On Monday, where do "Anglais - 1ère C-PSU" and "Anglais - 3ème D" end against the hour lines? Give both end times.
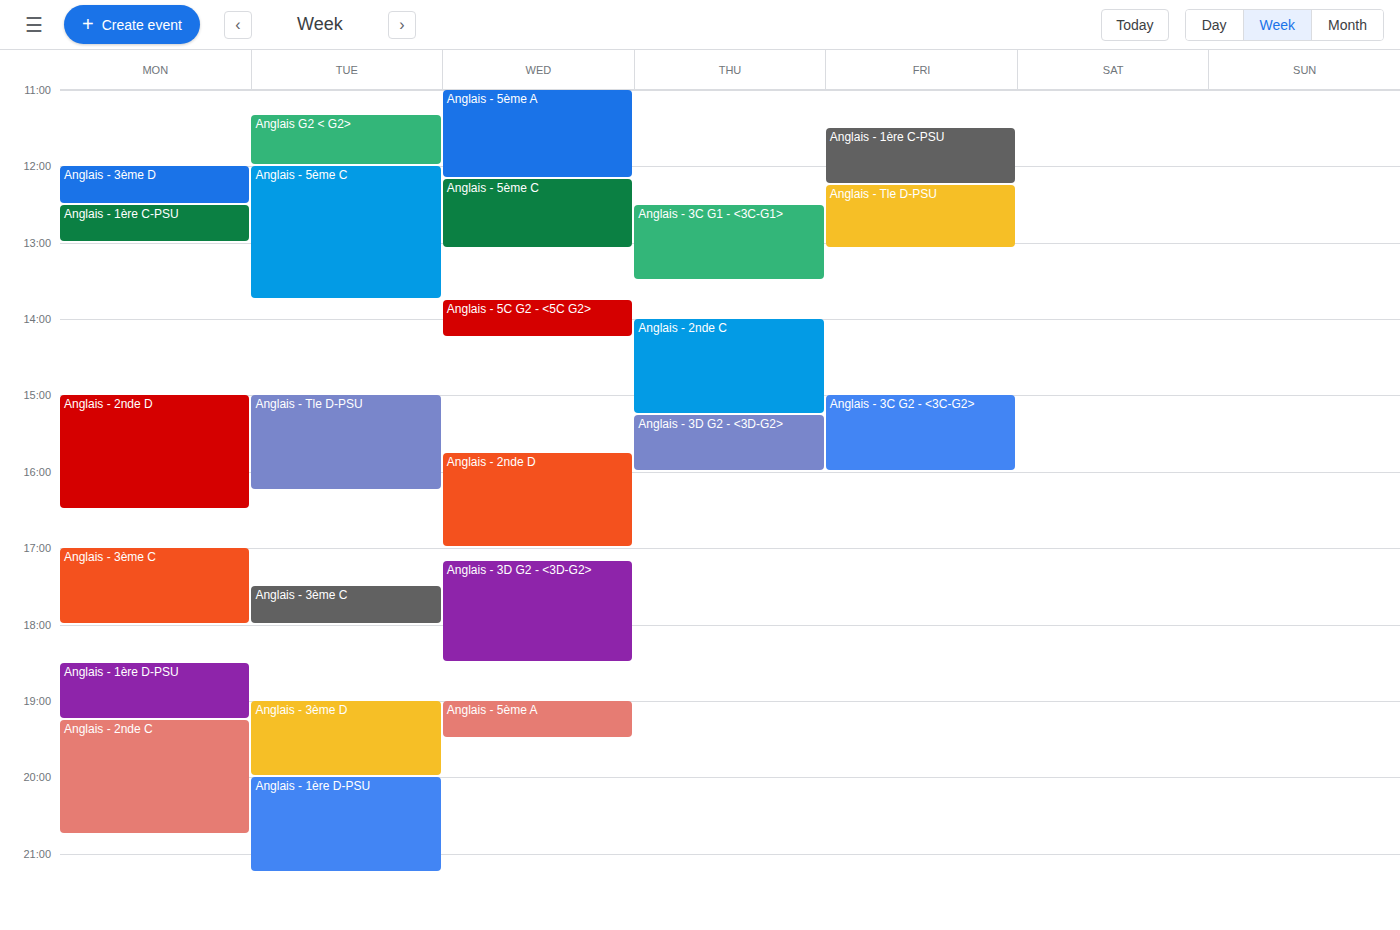
"Anglais - 1ère C-PSU": 1:00 PM, exactly on the 1 PM line. "Anglais - 3ème D": 12:30 PM, halfway between the 12 PM and 1 PM lines.